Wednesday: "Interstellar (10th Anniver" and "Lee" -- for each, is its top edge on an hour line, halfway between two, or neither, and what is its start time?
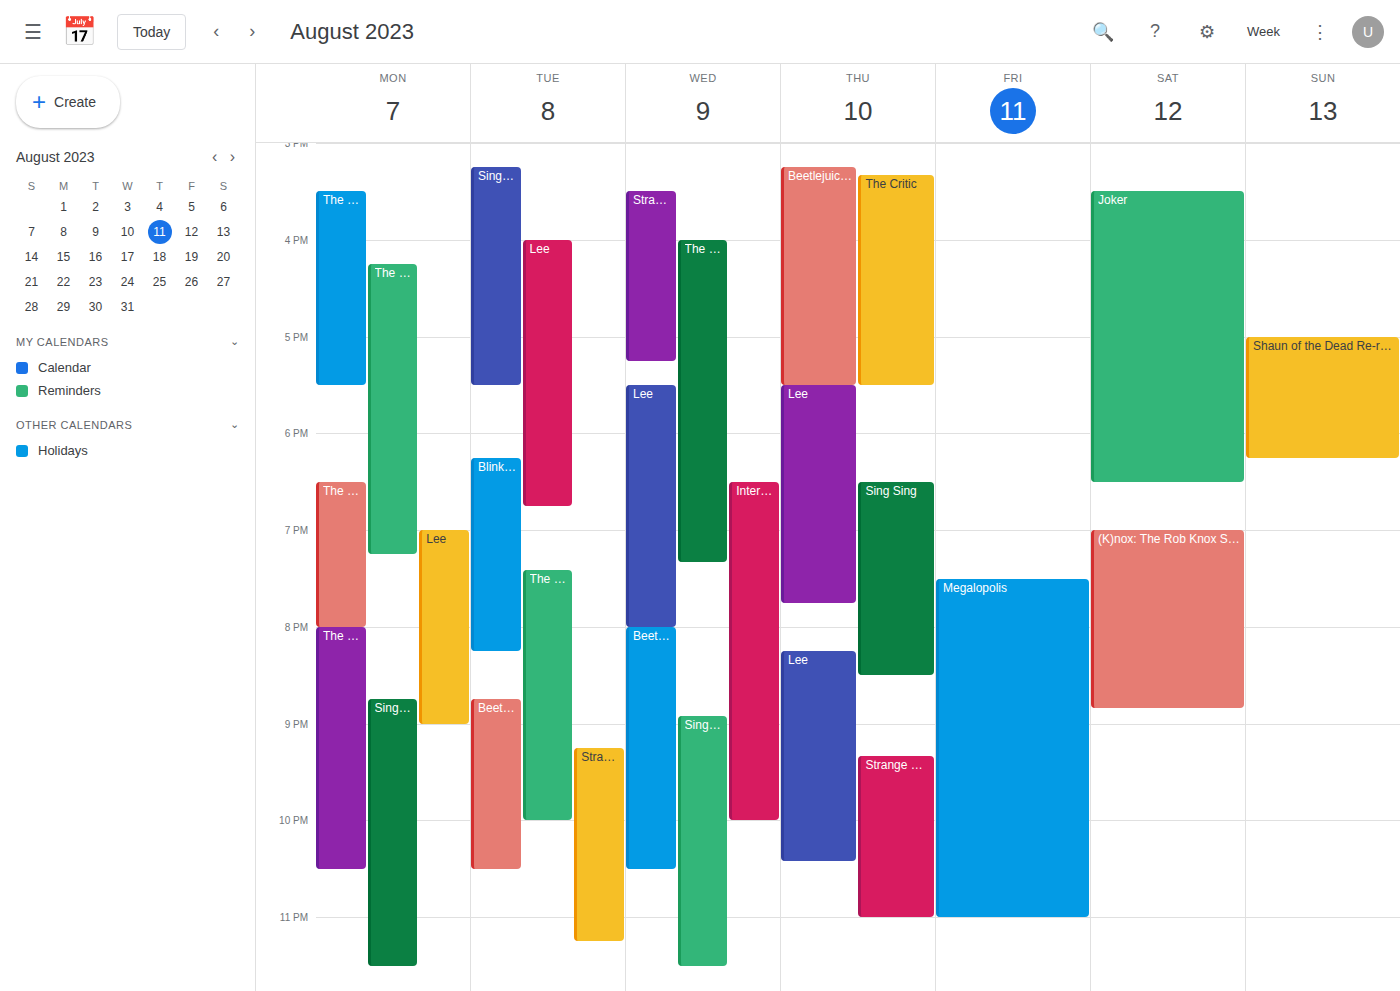
"Interstellar (10th Anniver": 6:30 PM, halfway between the 6 PM and 7 PM lines. "Lee": 5:30 PM, halfway between the 5 PM and 6 PM lines.